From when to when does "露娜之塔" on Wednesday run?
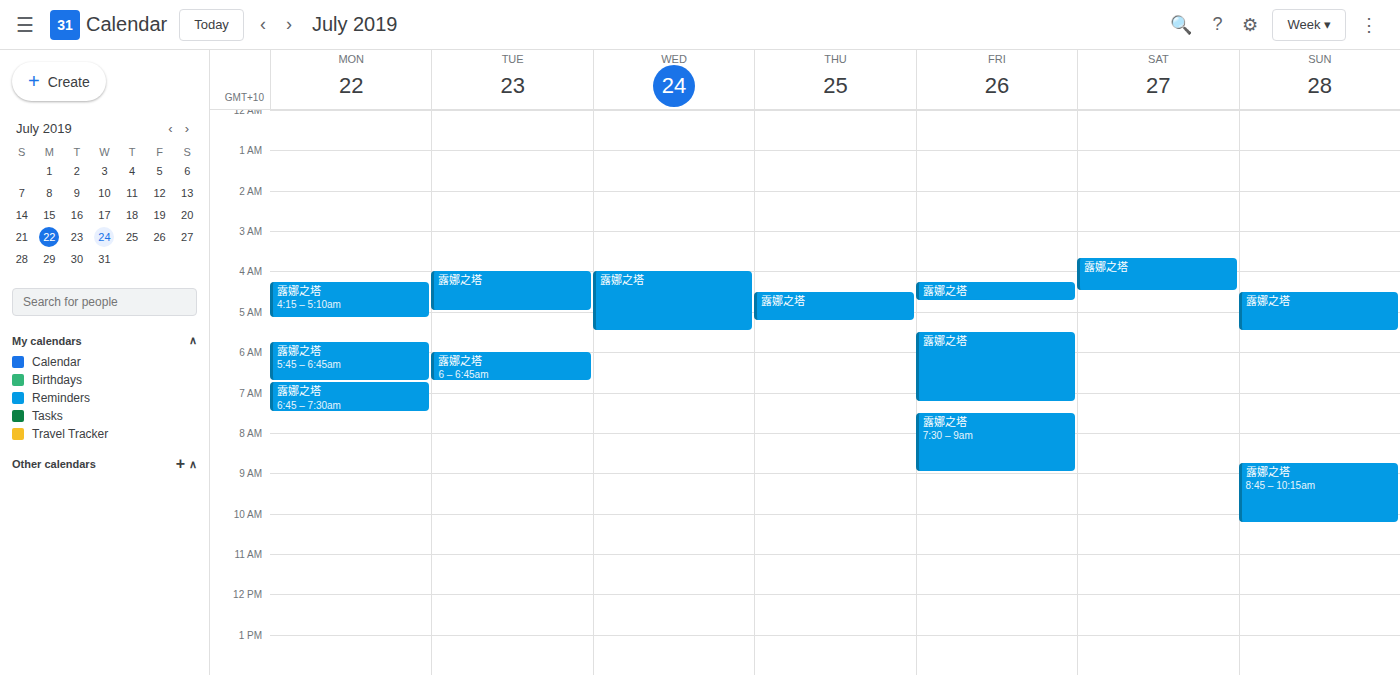
4:00 AM to 5:30 AM